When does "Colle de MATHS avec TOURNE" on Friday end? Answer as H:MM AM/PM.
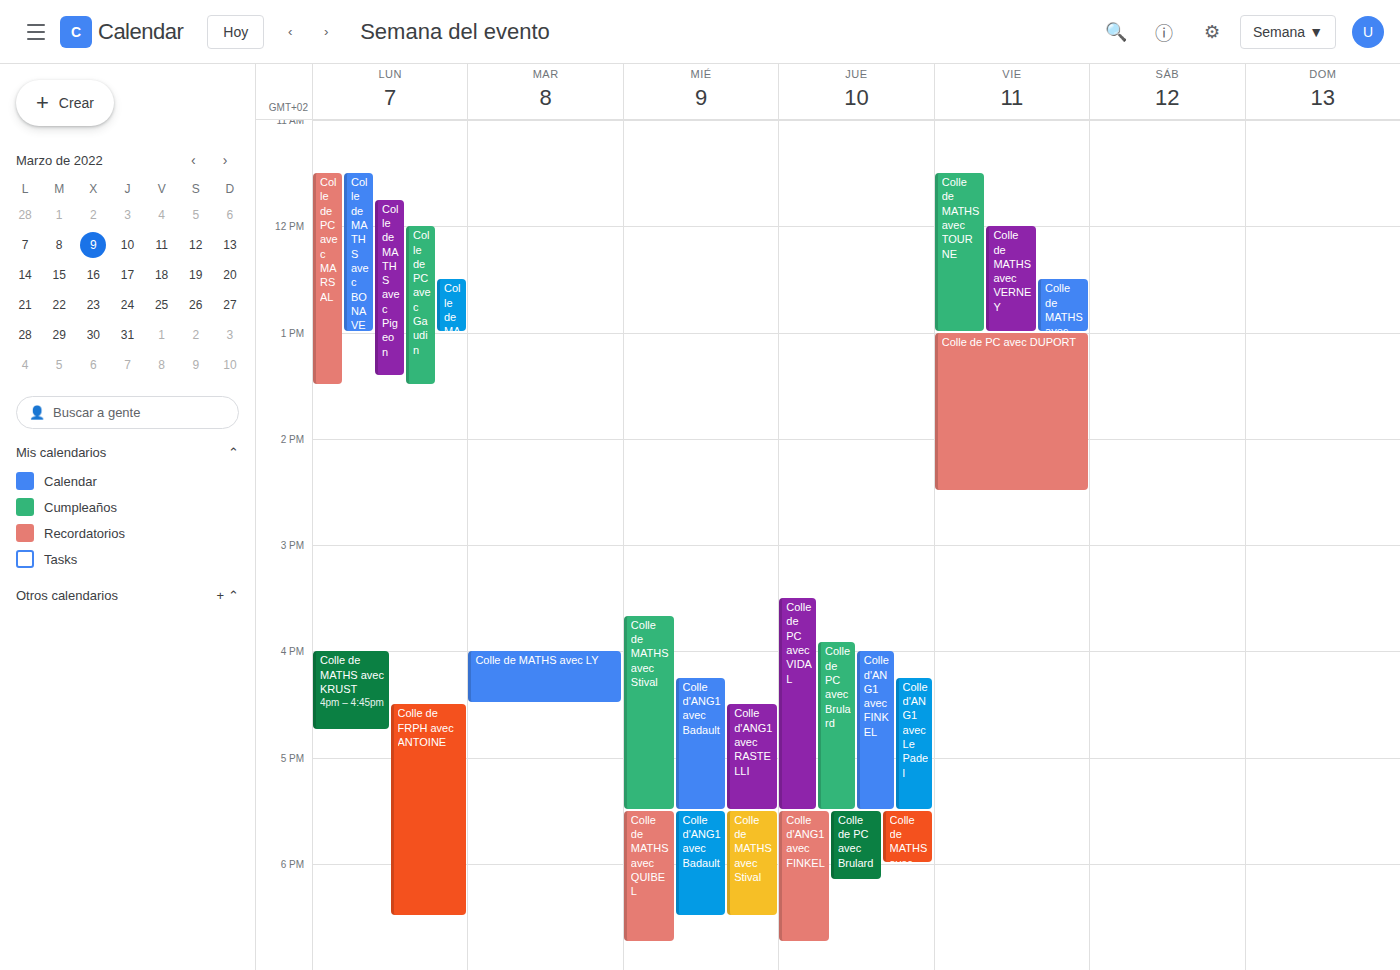
1:00 PM